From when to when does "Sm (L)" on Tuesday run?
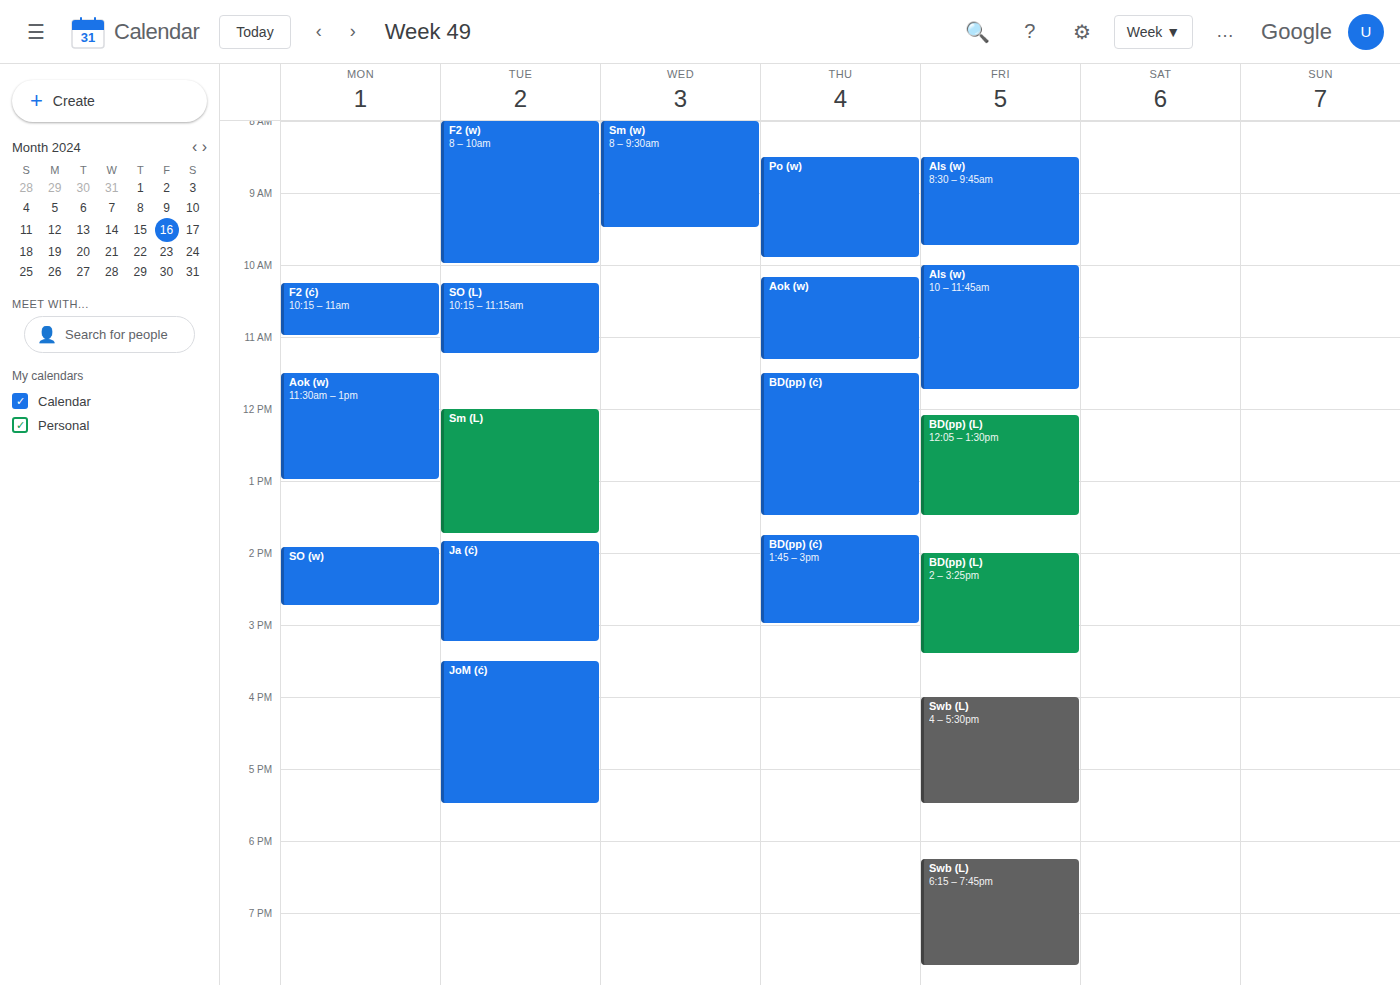
12:00 to 13:45